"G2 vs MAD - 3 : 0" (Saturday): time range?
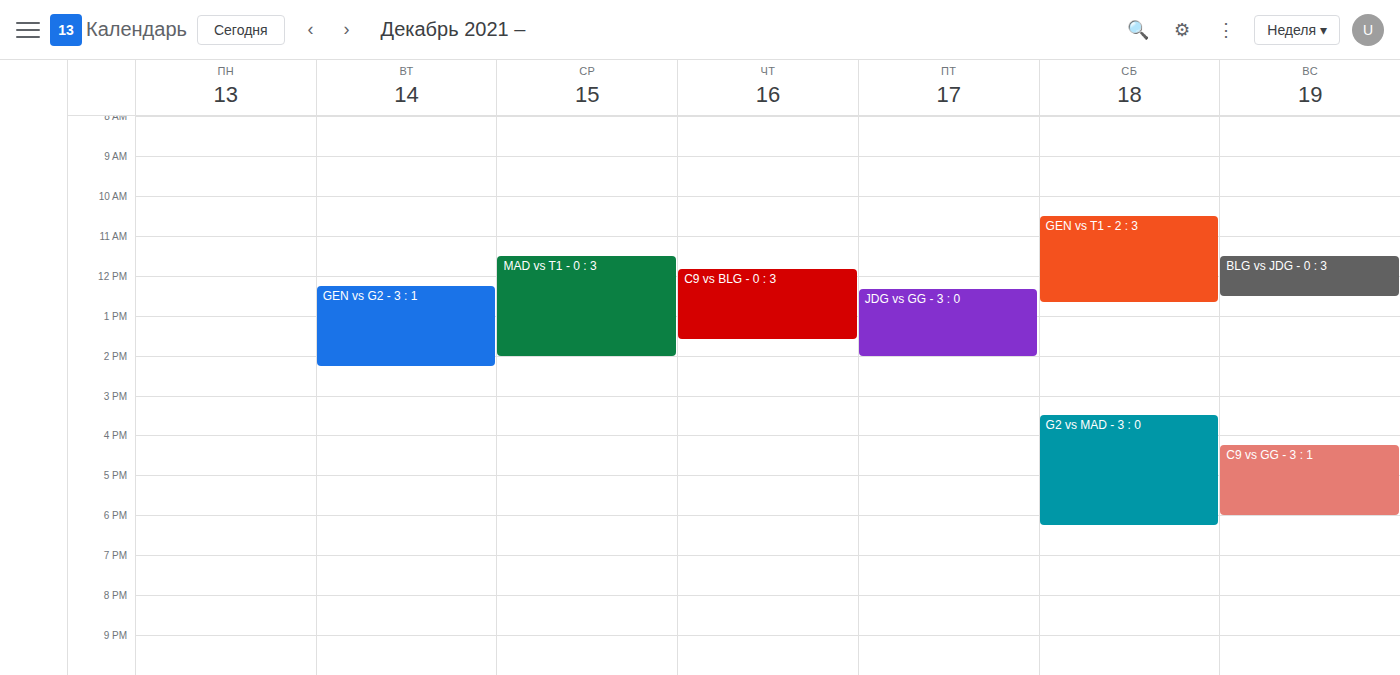
3:30 PM to 6:15 PM